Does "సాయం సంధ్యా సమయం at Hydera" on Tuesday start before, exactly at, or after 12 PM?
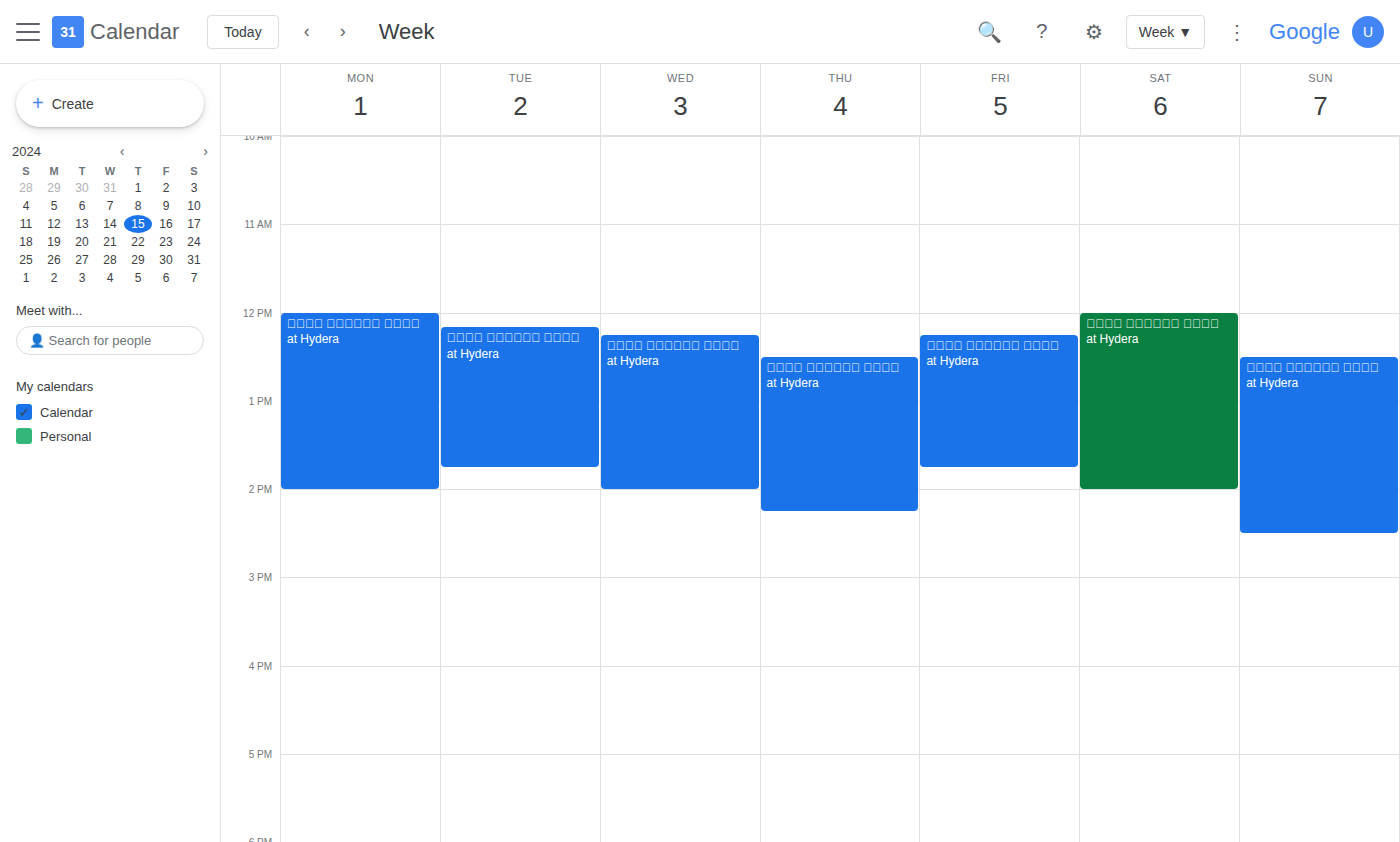
12:10 PM -- after 12 PM, 10 minutes below the 12 PM line.